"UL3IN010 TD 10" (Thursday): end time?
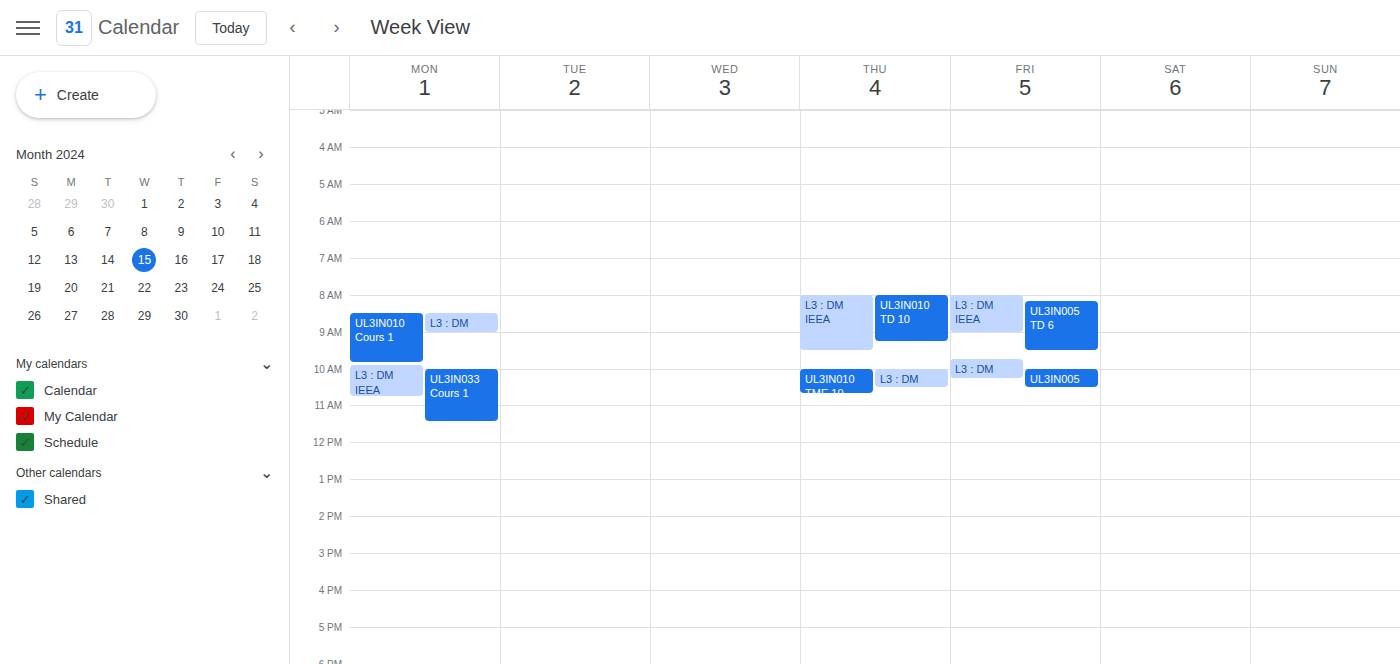
9:15 AM